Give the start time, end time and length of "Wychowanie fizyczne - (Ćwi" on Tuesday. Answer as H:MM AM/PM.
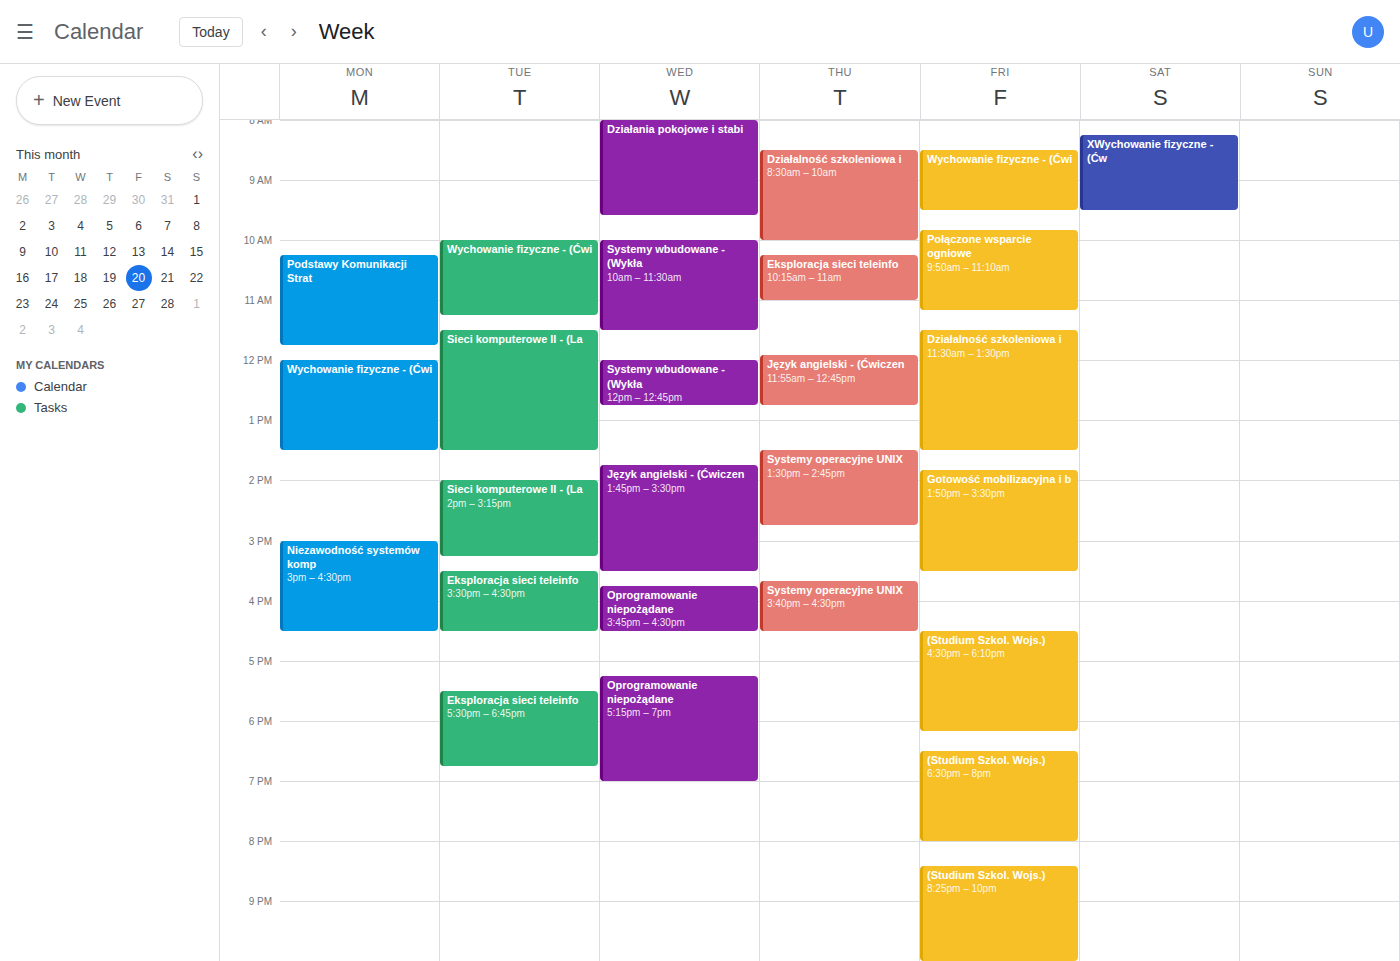
10:00 AM to 11:15 AM, 1 hour 15 minutes